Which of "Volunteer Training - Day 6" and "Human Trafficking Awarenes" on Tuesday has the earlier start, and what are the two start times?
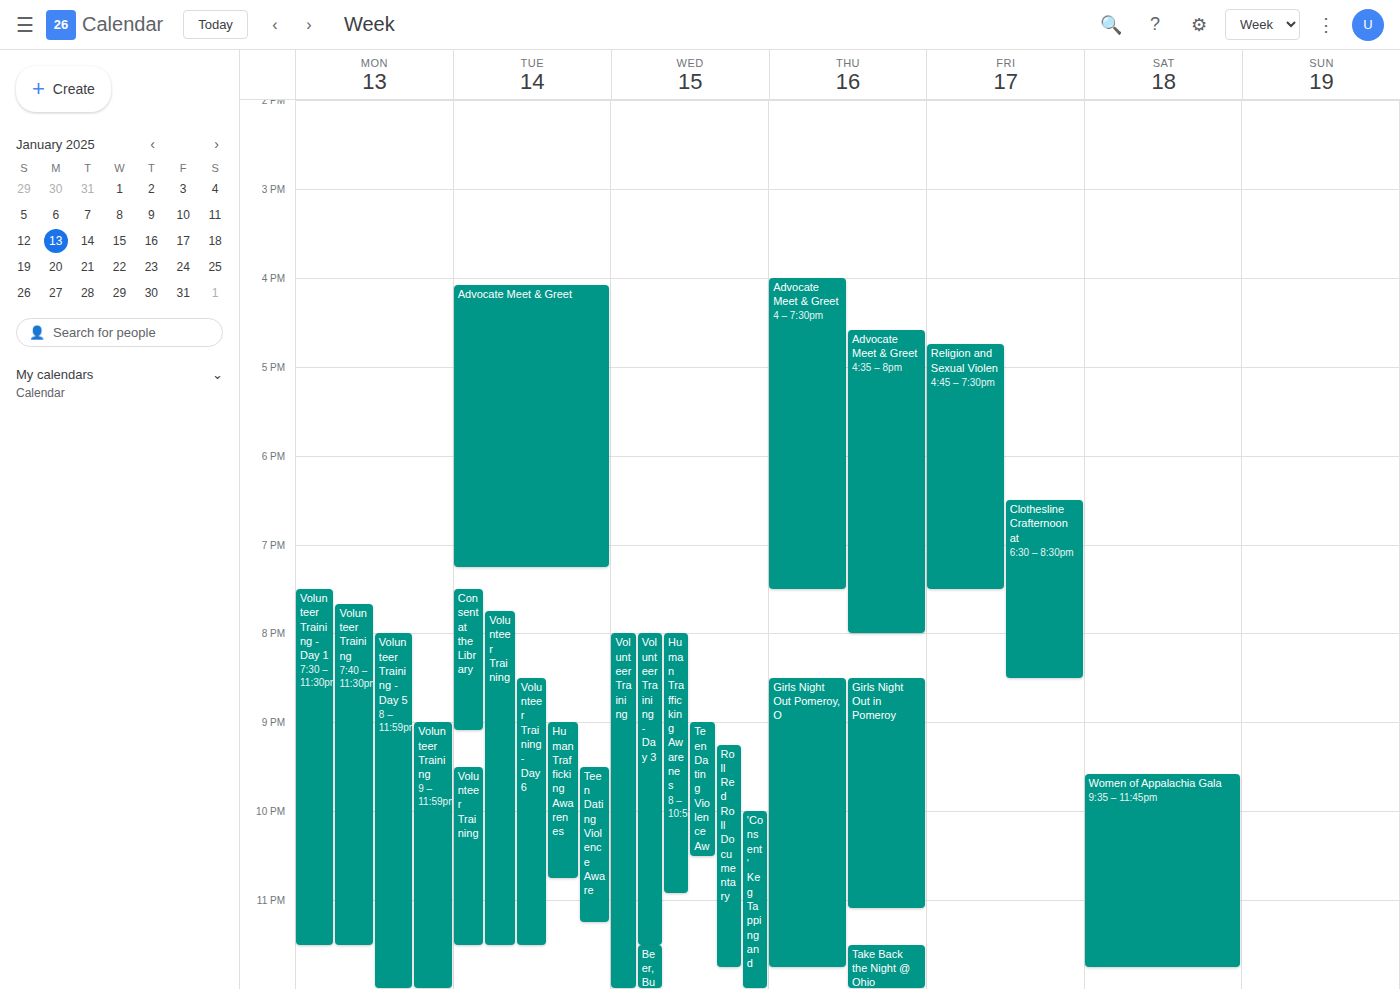
"Volunteer Training - Day 6" 8:30 PM; "Human Trafficking Awarenes" 9:00 PM.